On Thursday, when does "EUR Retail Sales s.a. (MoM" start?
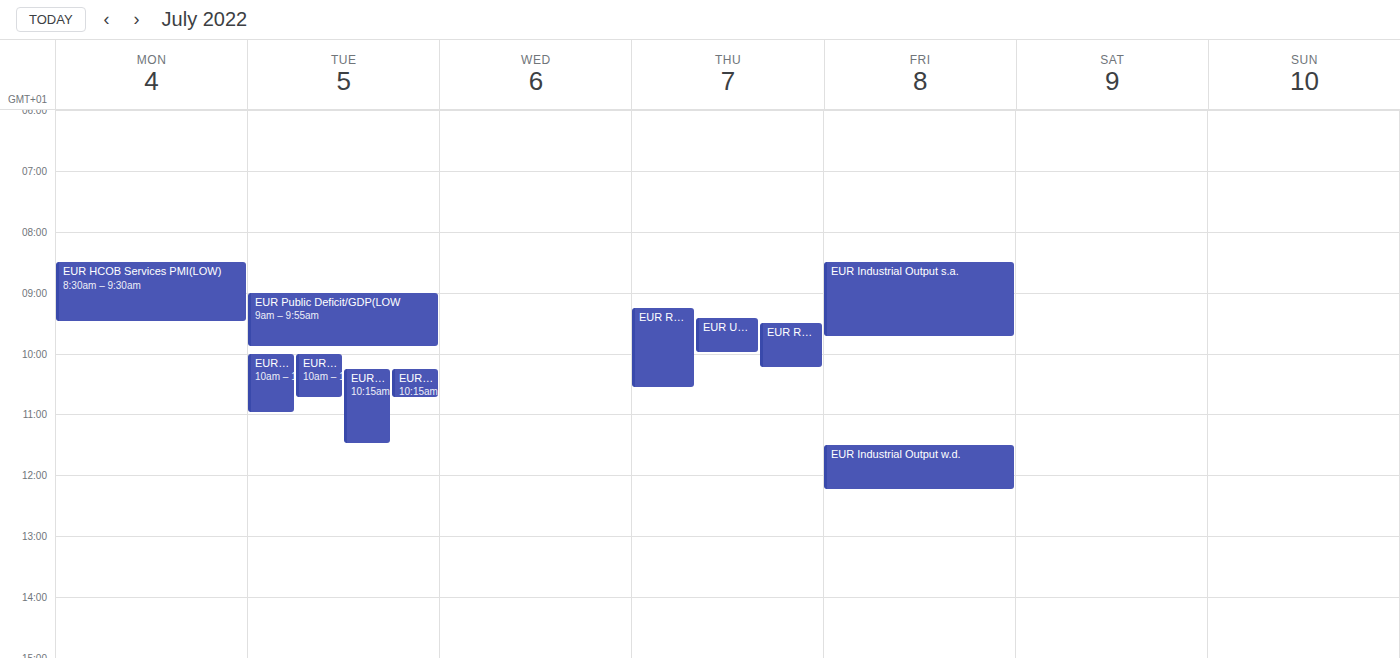
9:15 AM